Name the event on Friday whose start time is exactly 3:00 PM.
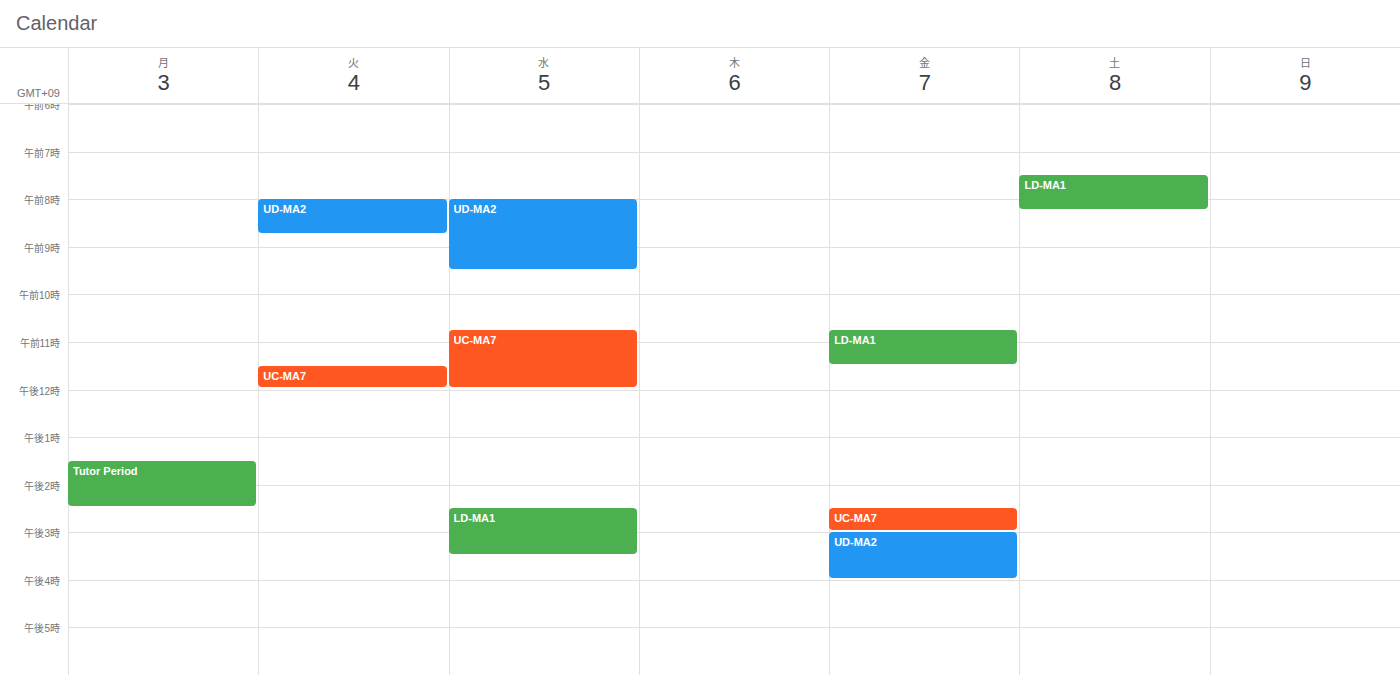
"UD-MA2"